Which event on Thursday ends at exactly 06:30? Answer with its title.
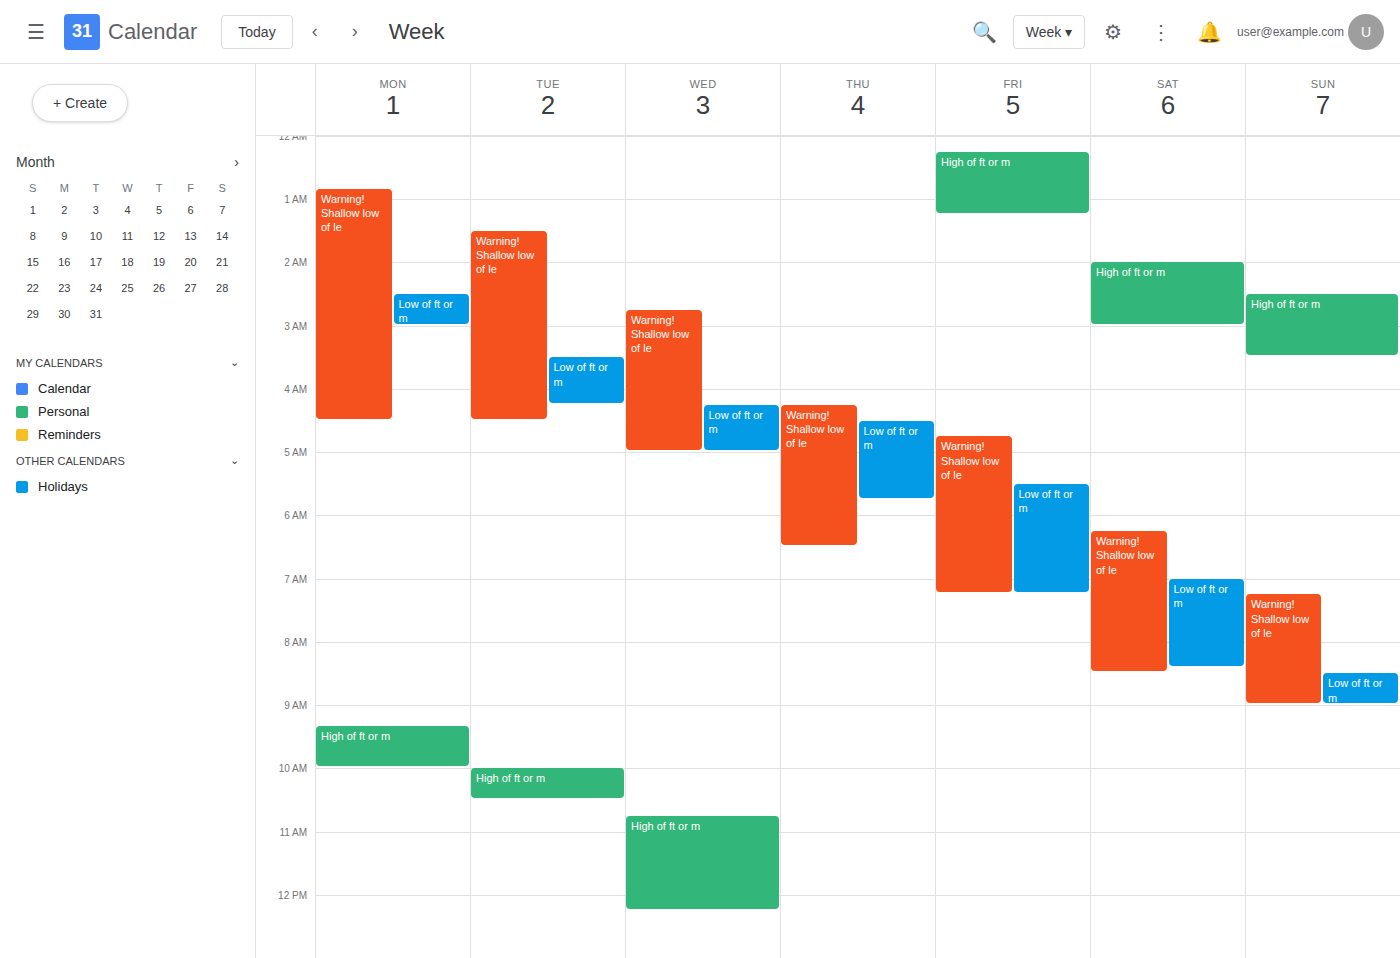
"Warning! Shallow low of le"